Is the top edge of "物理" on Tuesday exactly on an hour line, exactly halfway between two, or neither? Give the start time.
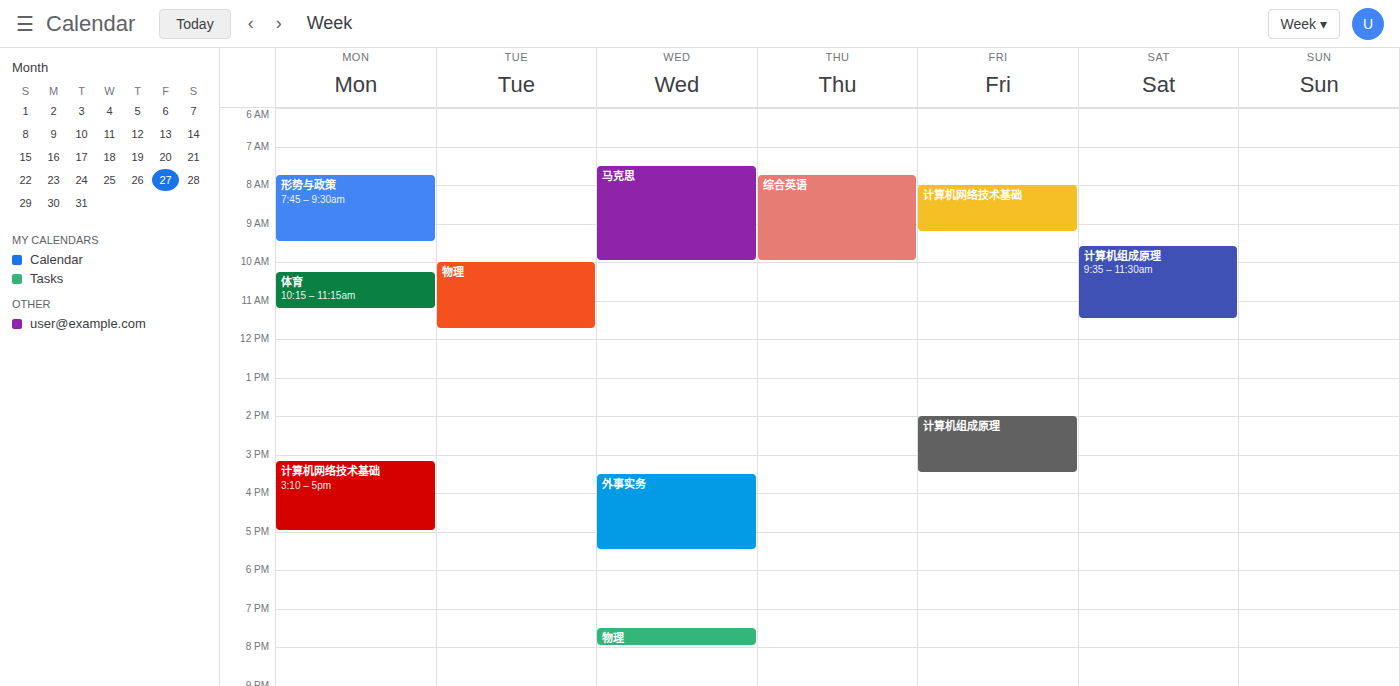
10:00 AM -- exactly on the 10 AM line.